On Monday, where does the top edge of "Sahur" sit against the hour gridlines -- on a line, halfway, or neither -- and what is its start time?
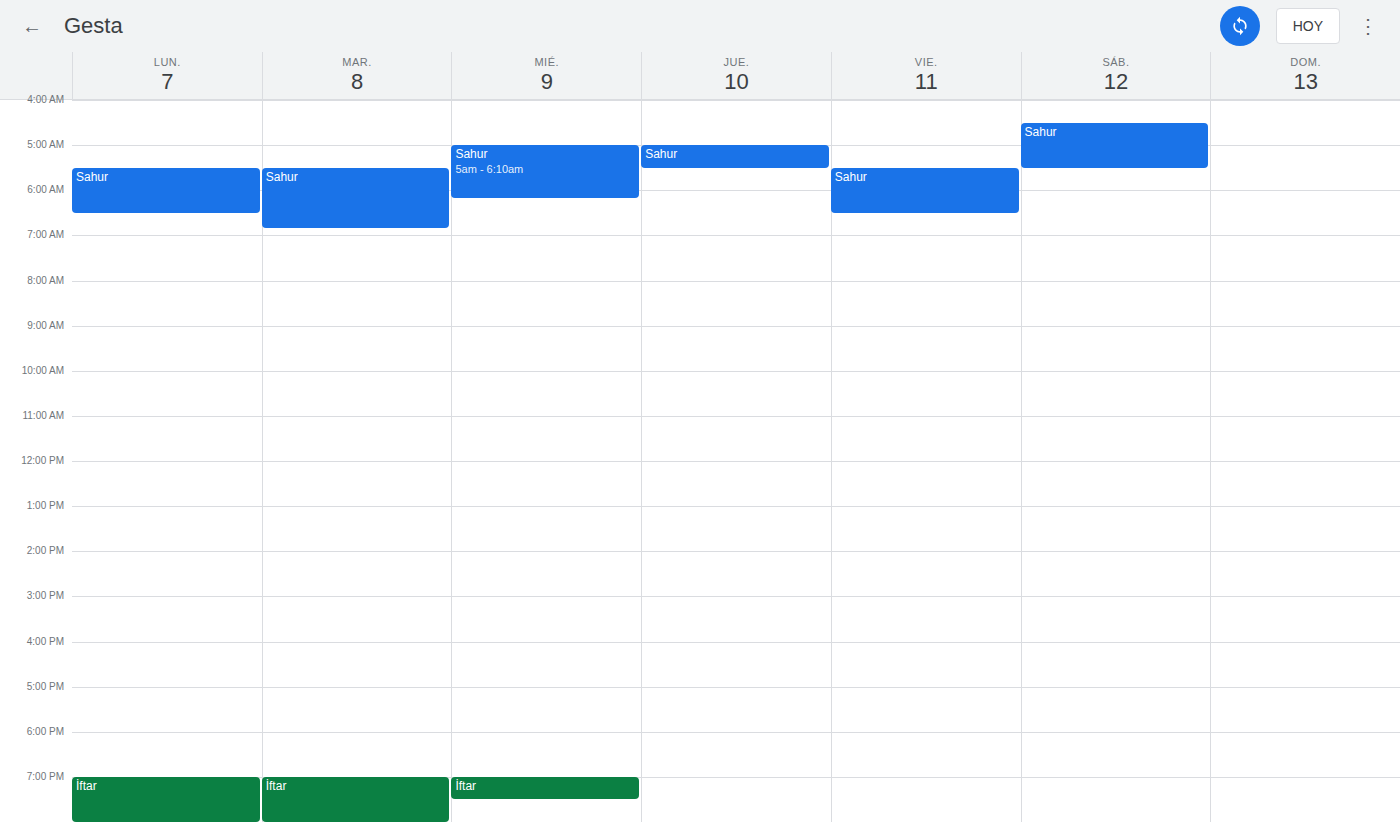
5:30 AM -- halfway between the 5 AM and 6 AM lines.